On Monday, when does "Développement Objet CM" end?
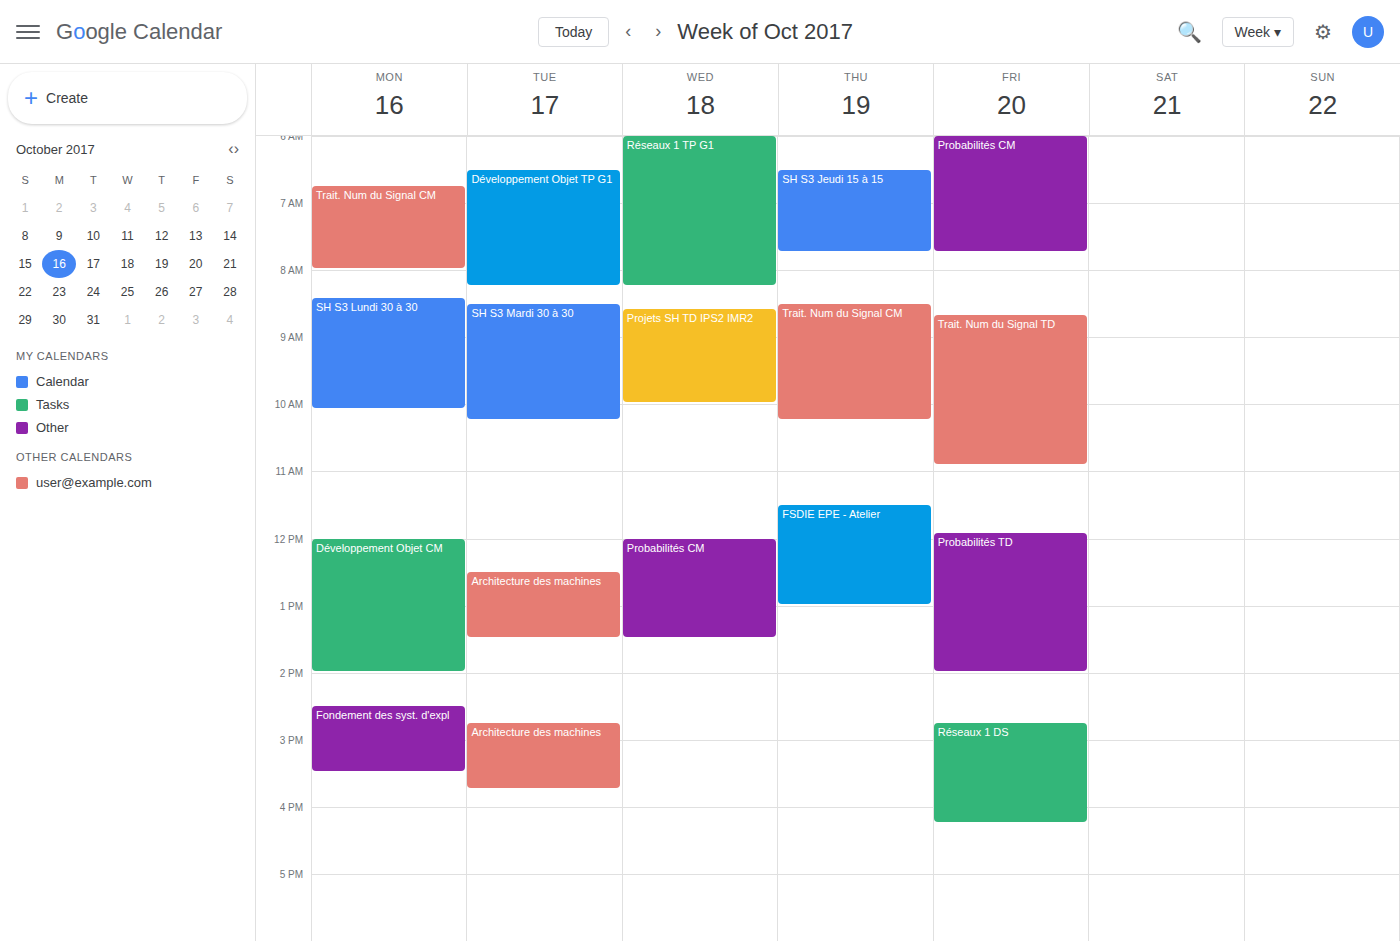
2:00 PM